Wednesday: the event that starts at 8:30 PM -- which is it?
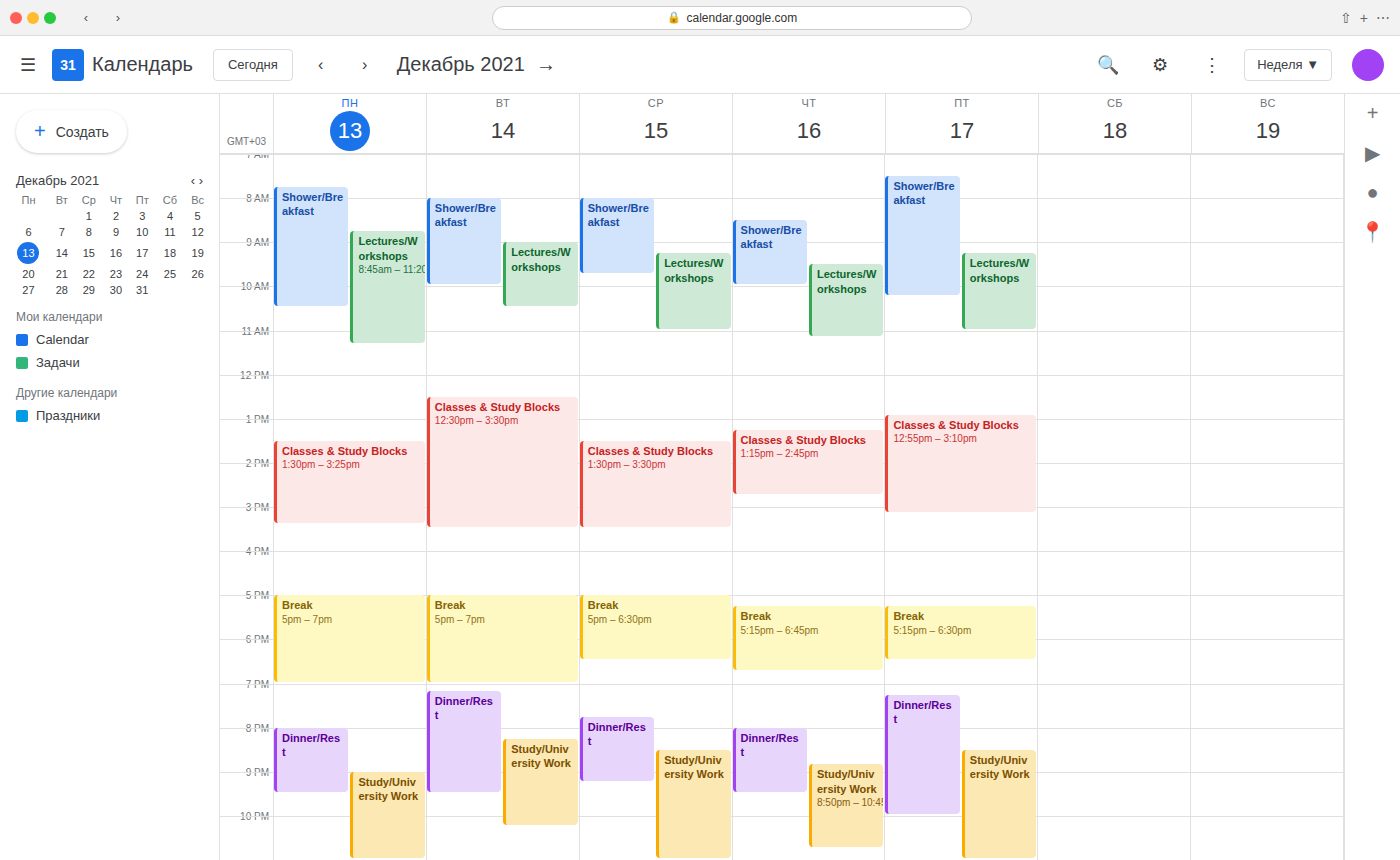
"Study/University Work"